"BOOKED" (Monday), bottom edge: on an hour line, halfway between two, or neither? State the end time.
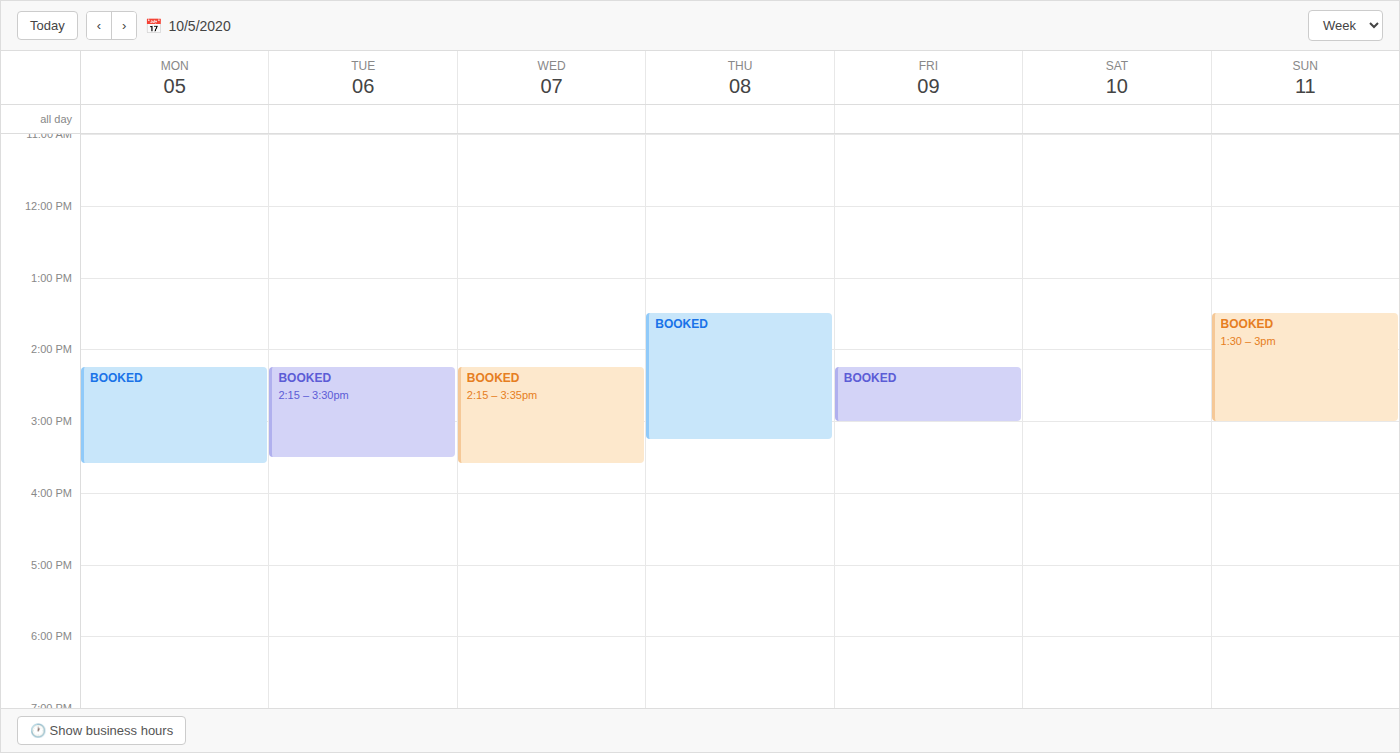
3:35 PM -- neither: 35 minutes below the 3 PM line and 25 minutes above the 4 PM line.